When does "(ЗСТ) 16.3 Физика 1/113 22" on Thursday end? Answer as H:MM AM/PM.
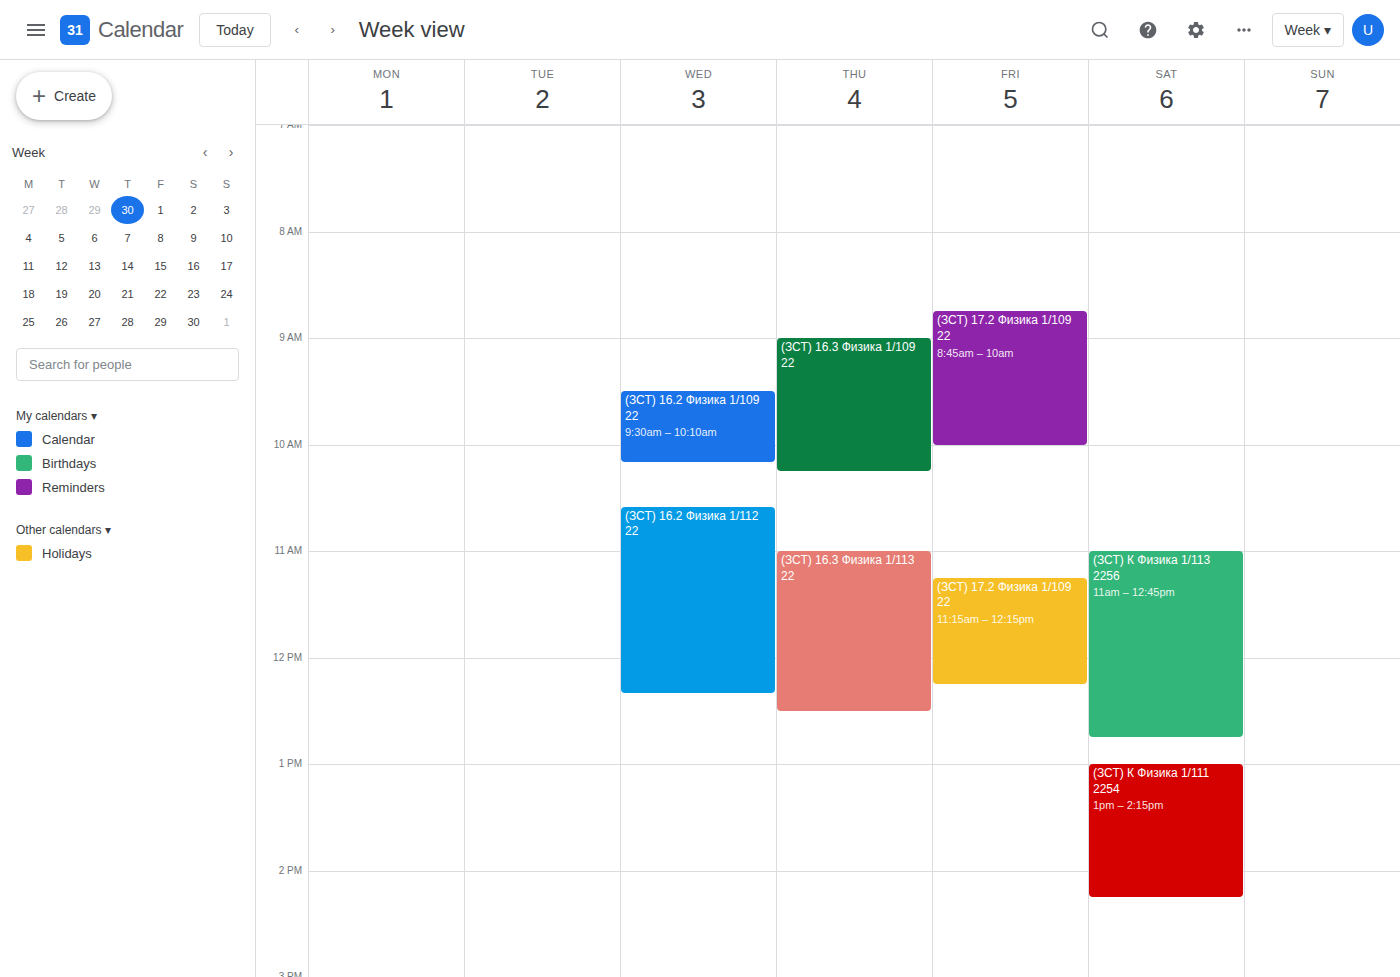
12:30 PM